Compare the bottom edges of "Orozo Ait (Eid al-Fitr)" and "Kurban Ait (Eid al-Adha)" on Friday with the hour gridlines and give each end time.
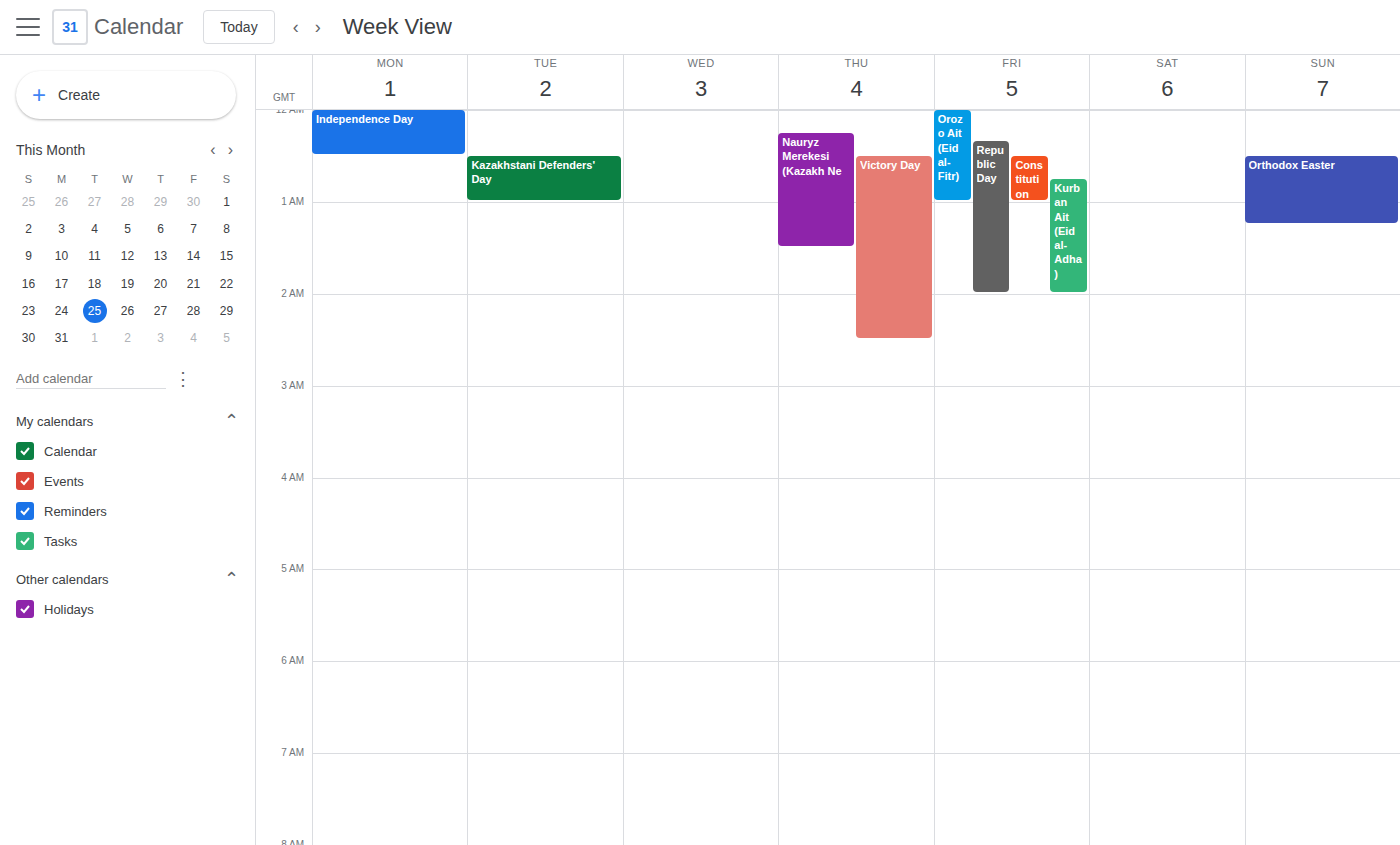
"Orozo Ait (Eid al-Fitr)": 1:00 AM, exactly on the 1 AM line. "Kurban Ait (Eid al-Adha)": 2:00 AM, exactly on the 2 AM line.